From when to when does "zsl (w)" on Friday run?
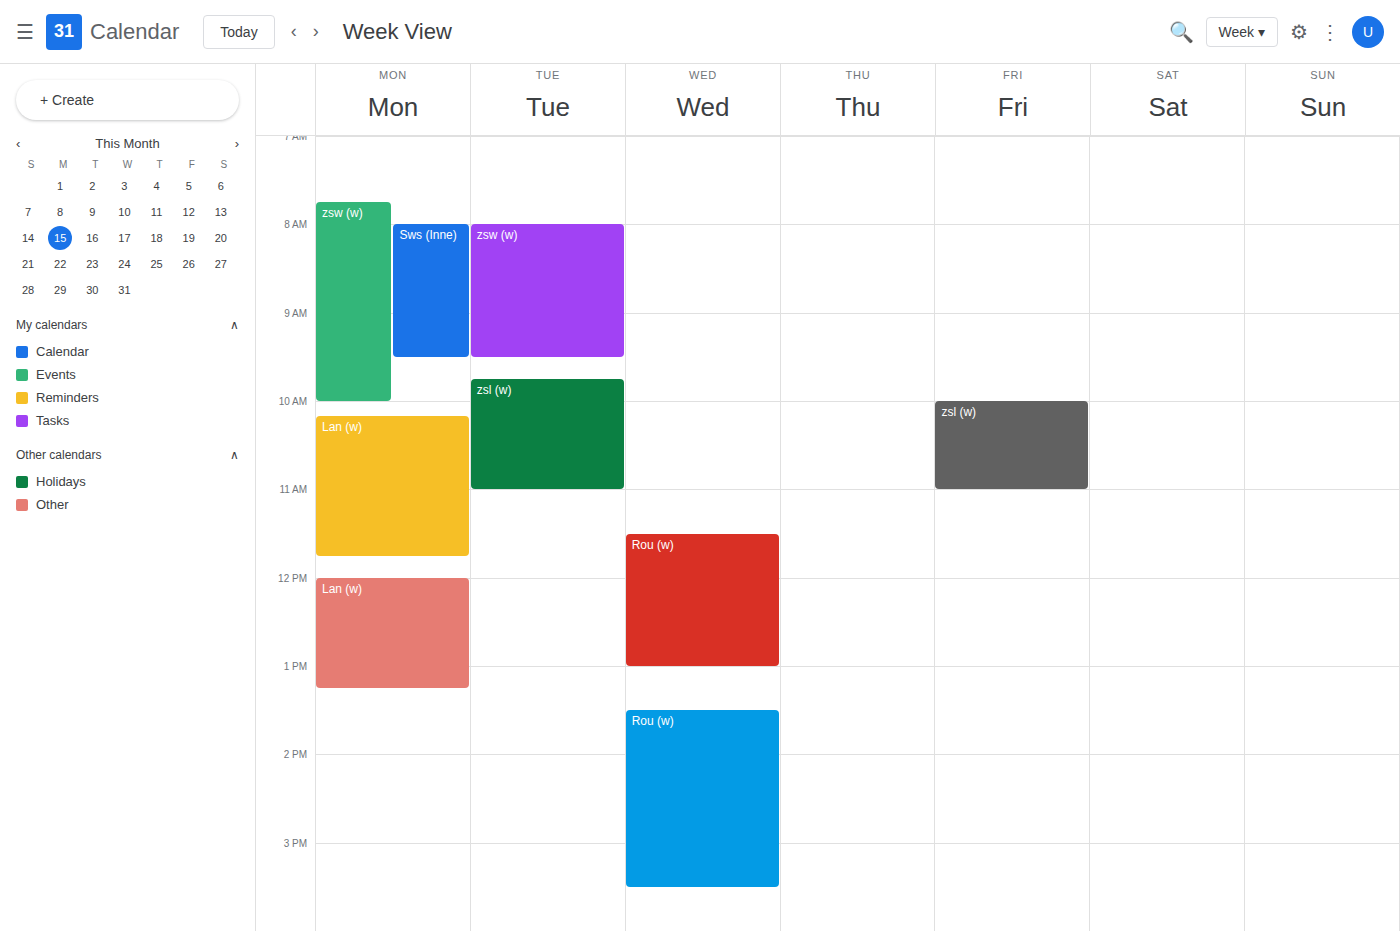
10:00 AM to 11:00 AM